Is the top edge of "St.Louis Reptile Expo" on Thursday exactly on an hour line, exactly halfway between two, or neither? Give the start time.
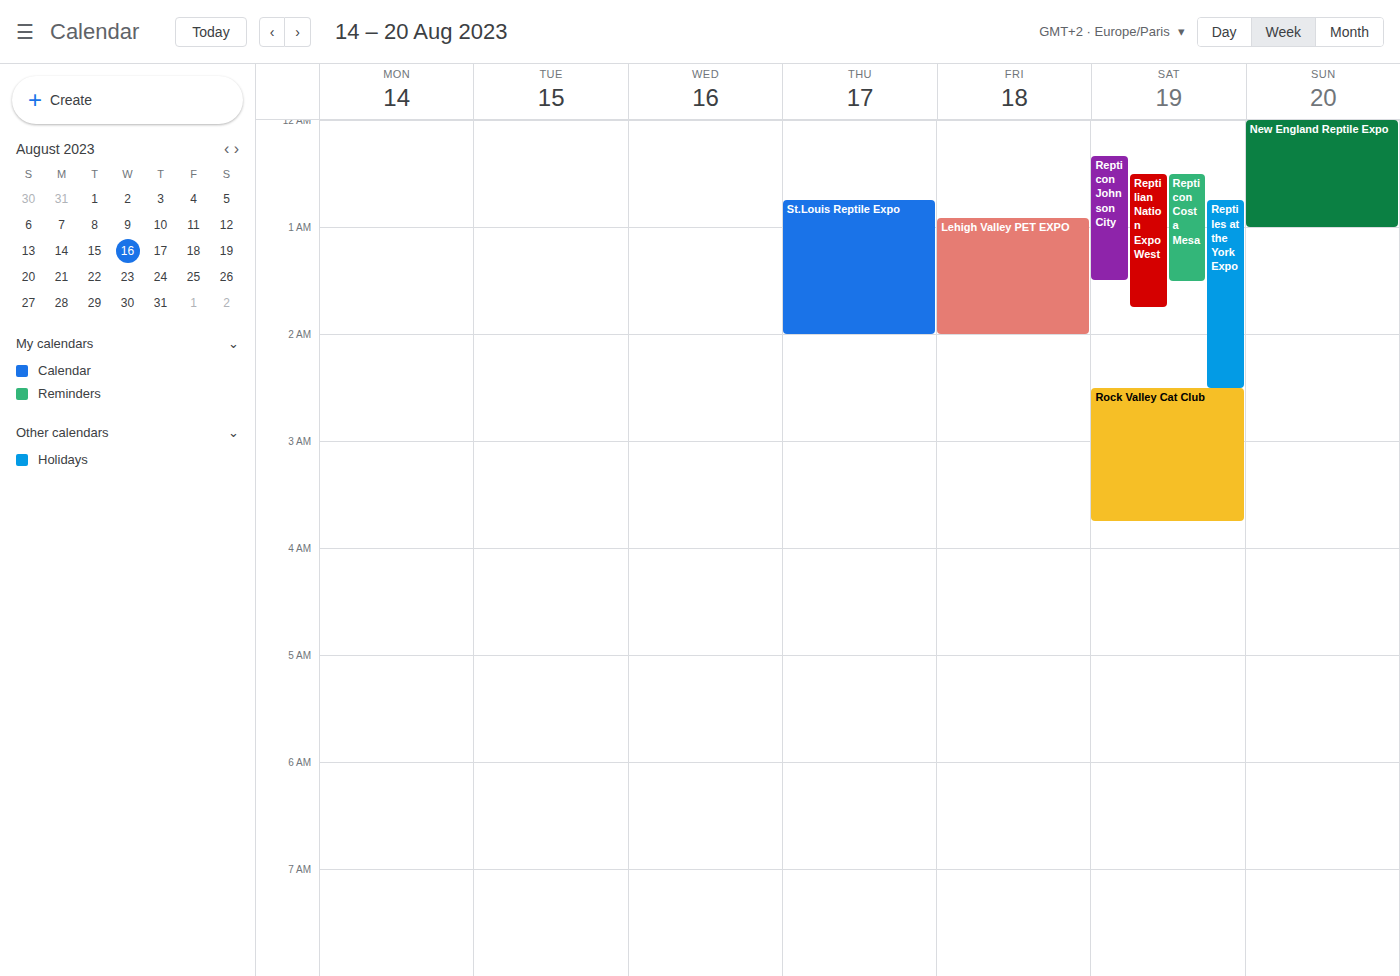
12:45 AM -- neither: three quarters of the way from the 12 AM line to the 1 AM line.